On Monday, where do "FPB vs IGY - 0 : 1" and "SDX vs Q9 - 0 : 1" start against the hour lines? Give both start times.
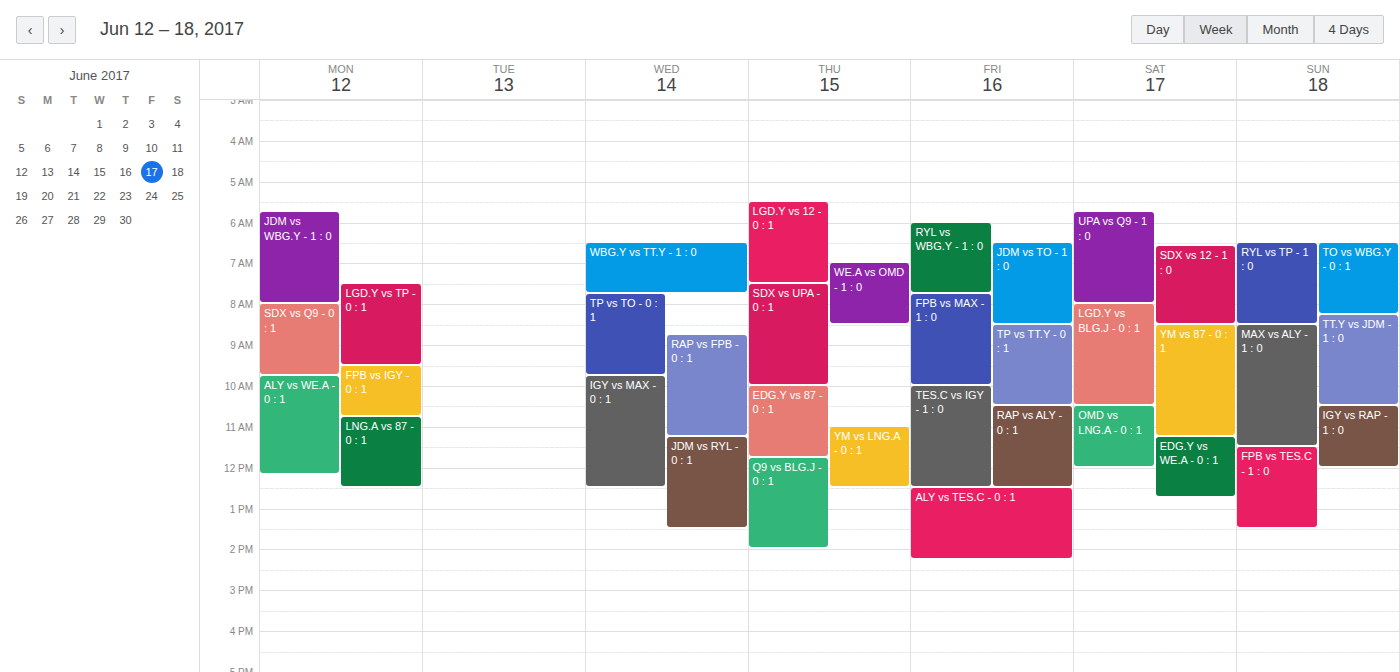
"FPB vs IGY - 0 : 1": 09:30, halfway between the 09:00 and 10:00 lines. "SDX vs Q9 - 0 : 1": 08:00, exactly on the 08:00 line.